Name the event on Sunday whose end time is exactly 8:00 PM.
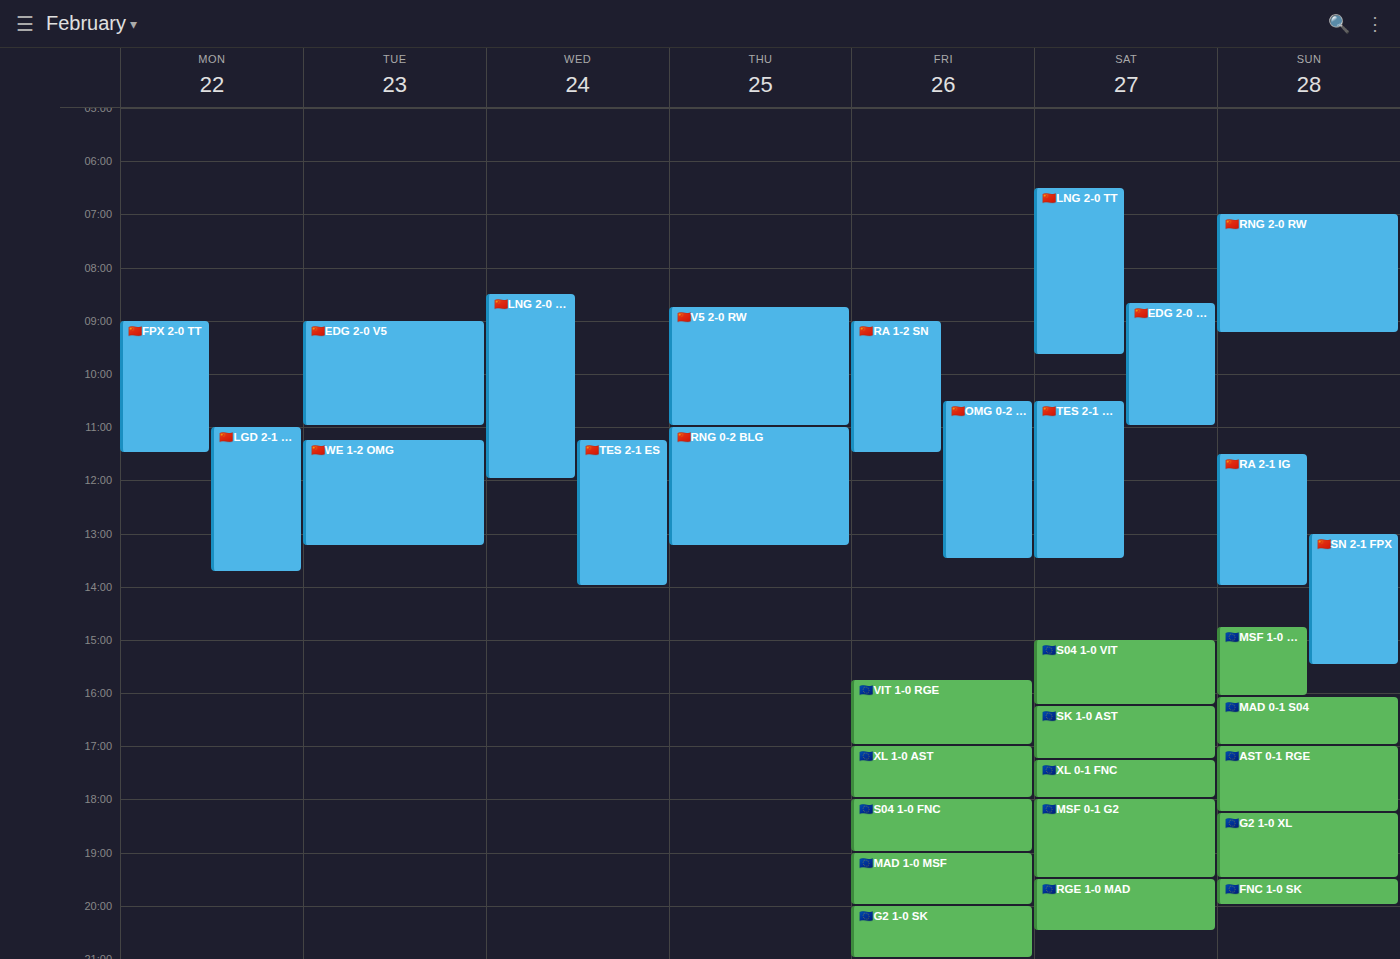
"🇪🇺FNC 1-0 SK"